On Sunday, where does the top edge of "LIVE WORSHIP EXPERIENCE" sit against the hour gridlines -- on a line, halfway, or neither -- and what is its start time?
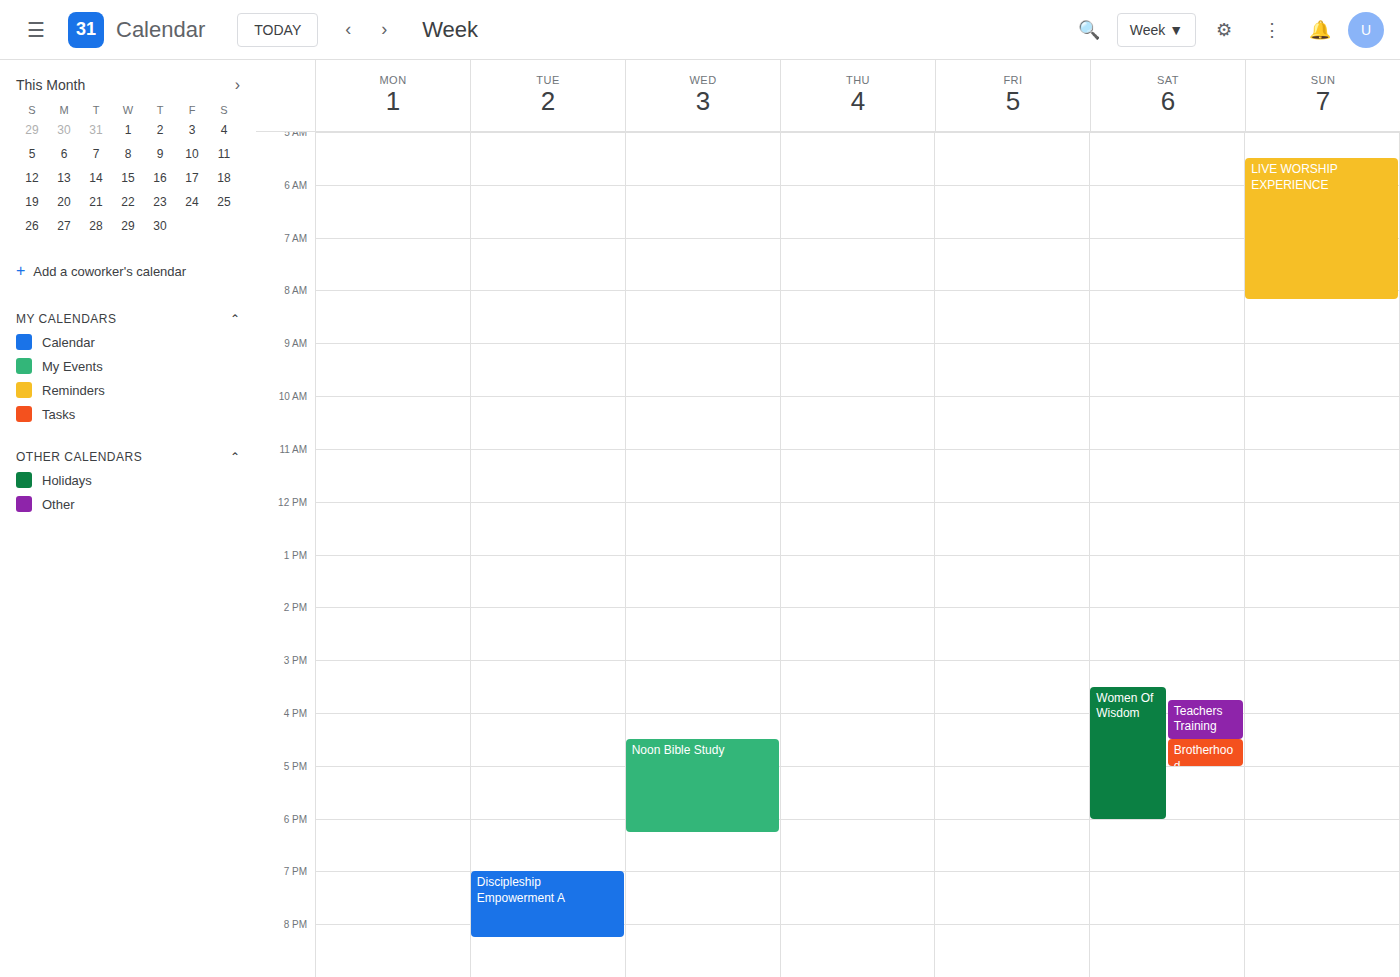
5:30 AM -- halfway between the 5 AM and 6 AM lines.